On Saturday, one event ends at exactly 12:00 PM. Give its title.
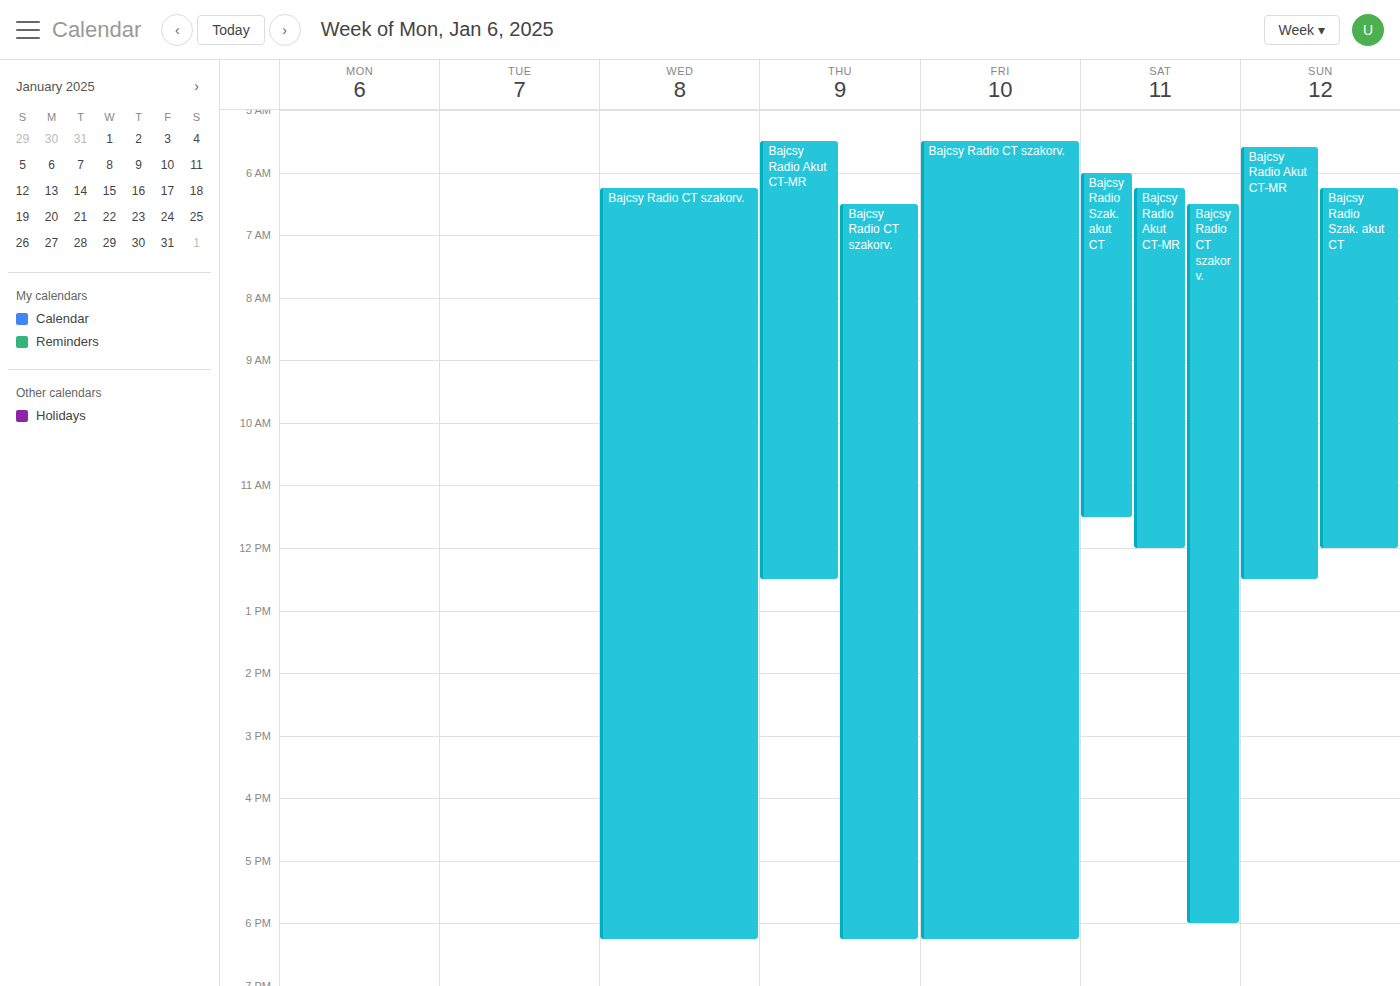
"Bajcsy Radio Akut CT-MR"